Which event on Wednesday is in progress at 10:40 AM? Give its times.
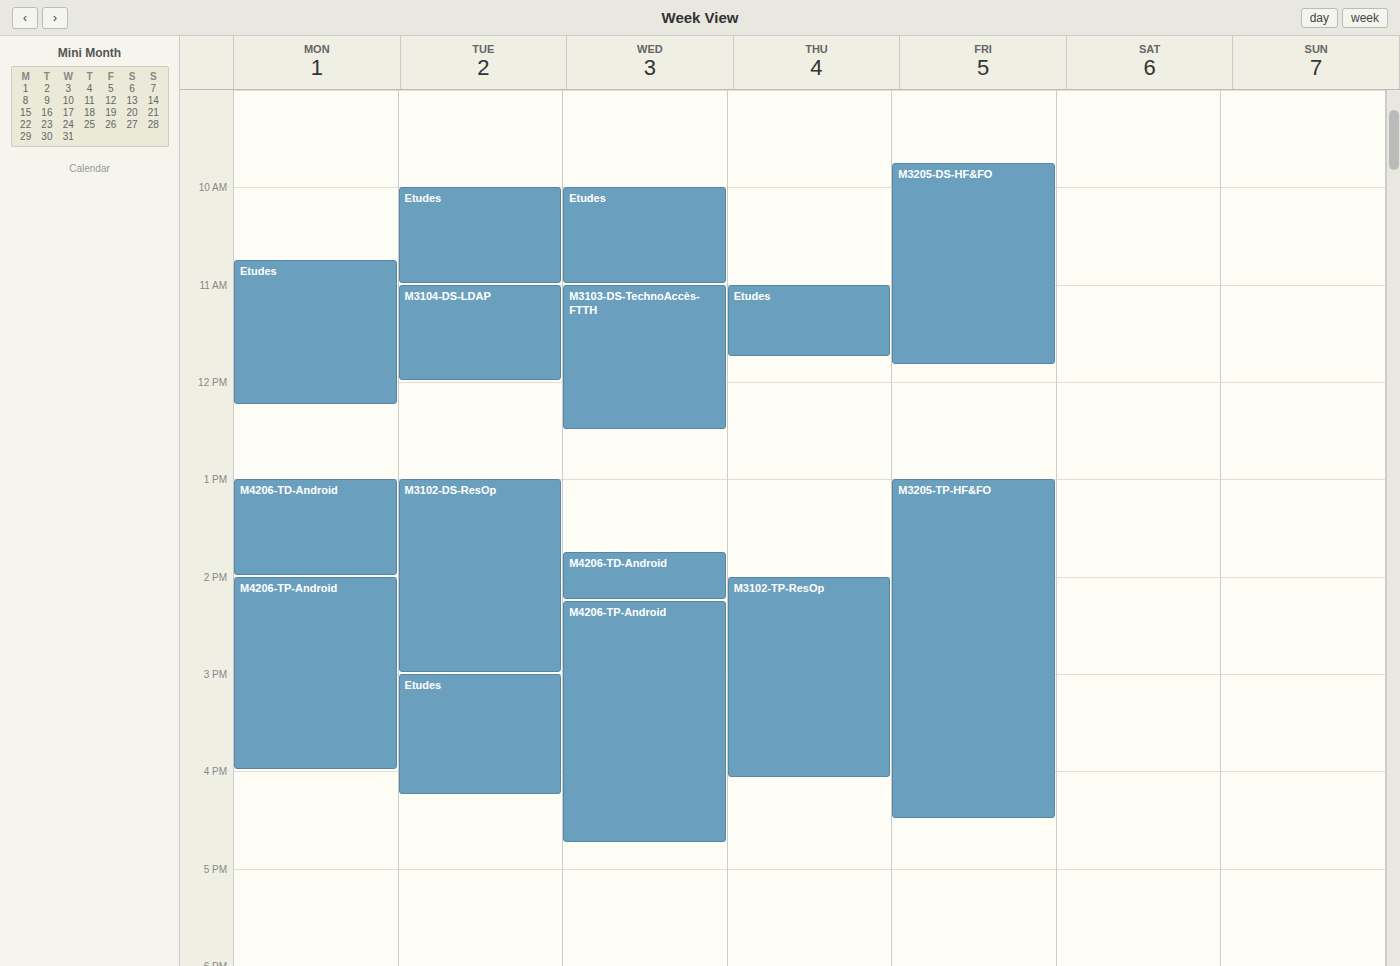
"Etudes", 10:00 AM to 11:00 AM